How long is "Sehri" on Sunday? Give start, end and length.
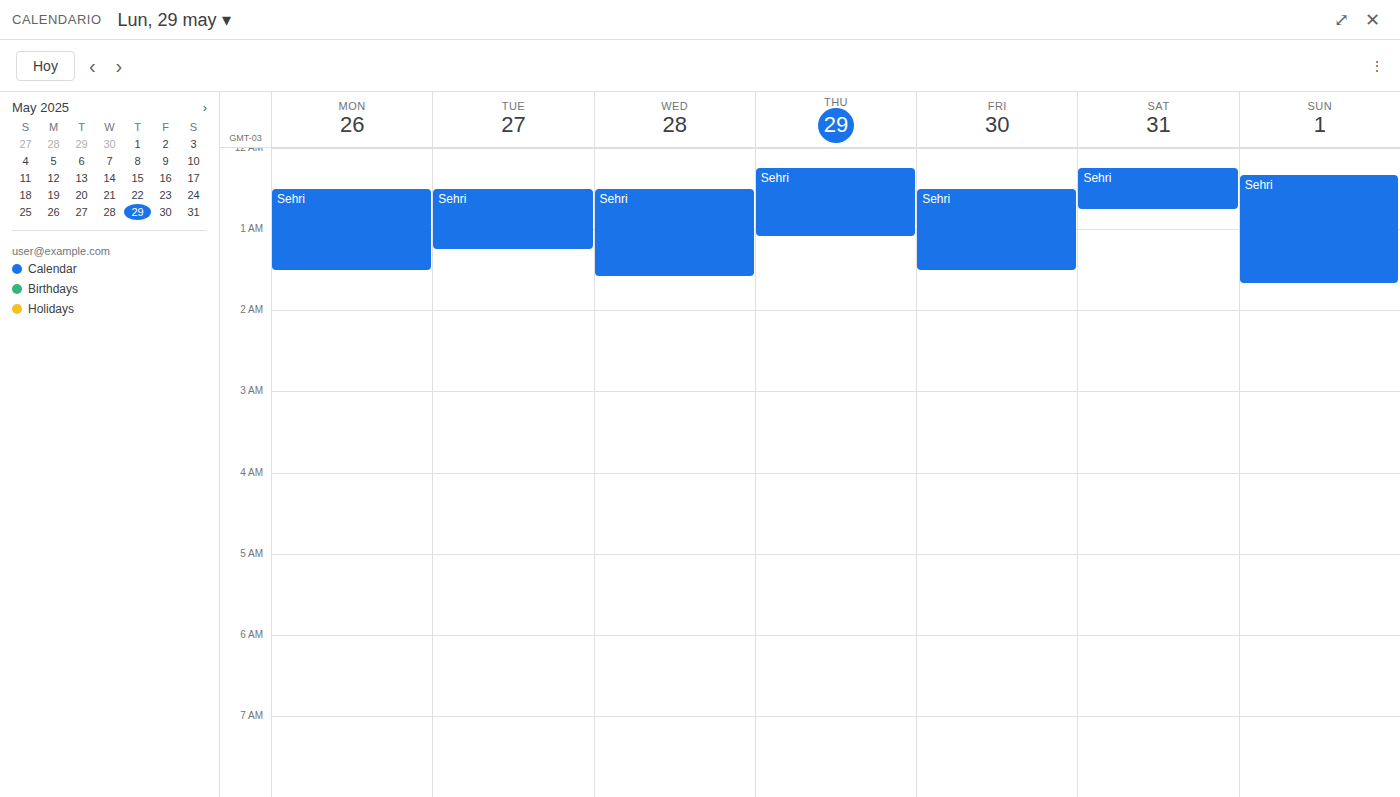
12:20 AM to 1:40 AM, 1 hour 20 minutes